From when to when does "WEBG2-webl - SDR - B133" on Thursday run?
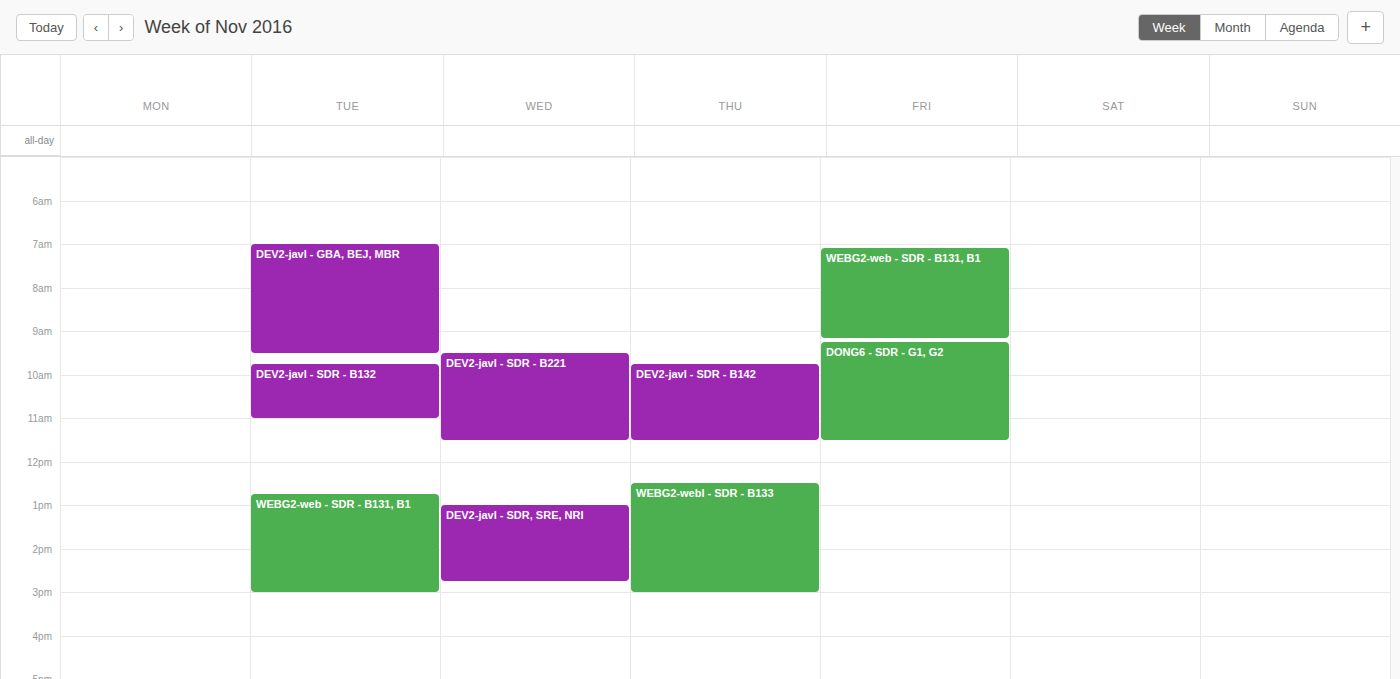
12:30 PM to 3:00 PM